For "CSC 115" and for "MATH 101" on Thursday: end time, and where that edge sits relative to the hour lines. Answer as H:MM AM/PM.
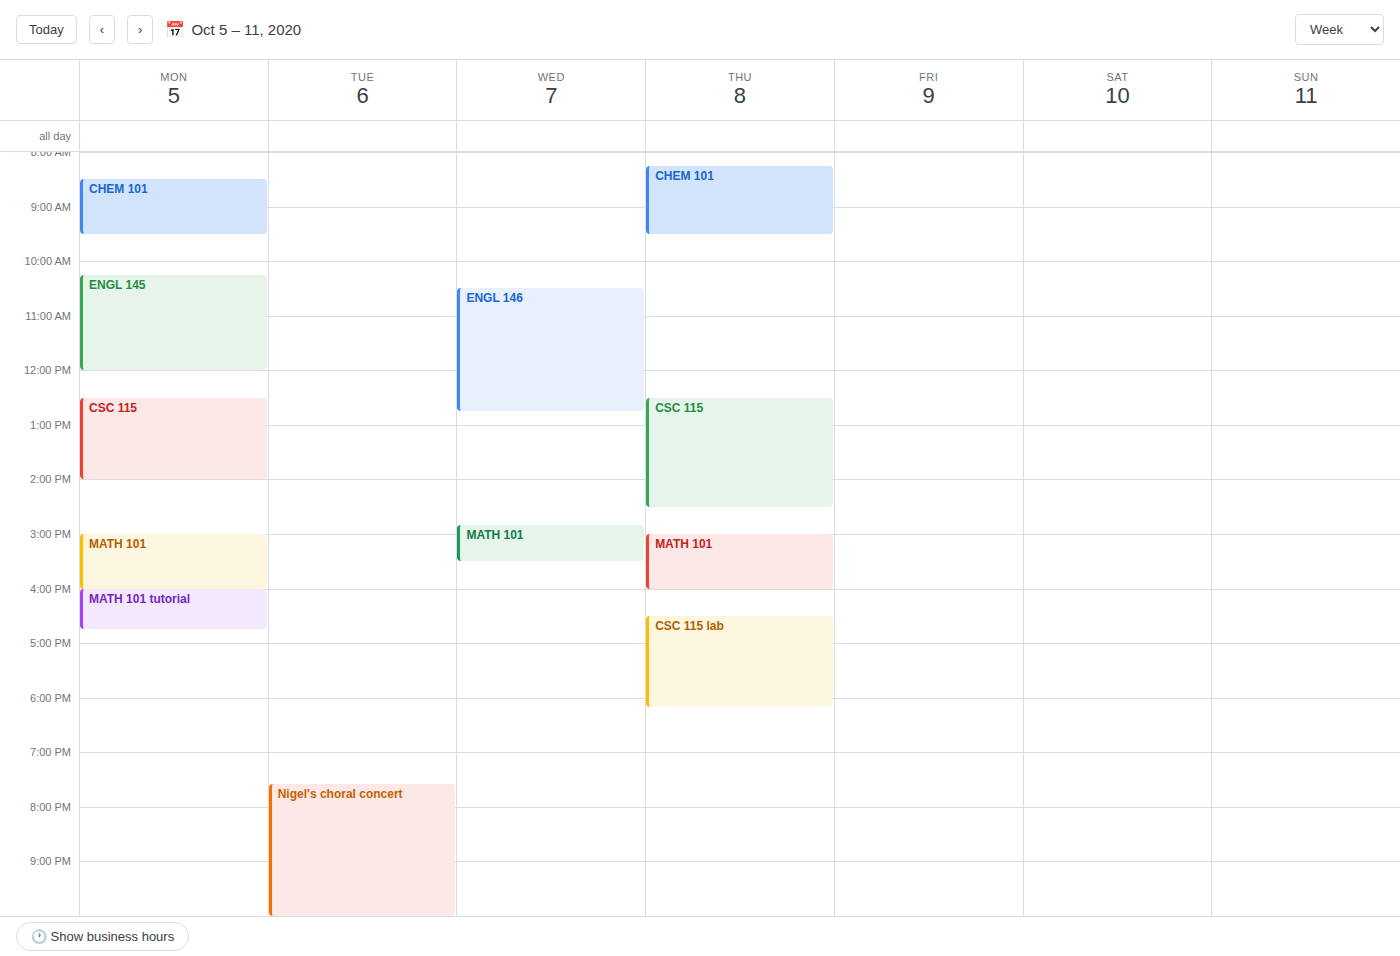
"CSC 115": 2:30 PM, halfway between the 2 PM and 3 PM lines. "MATH 101": 4:00 PM, exactly on the 4 PM line.